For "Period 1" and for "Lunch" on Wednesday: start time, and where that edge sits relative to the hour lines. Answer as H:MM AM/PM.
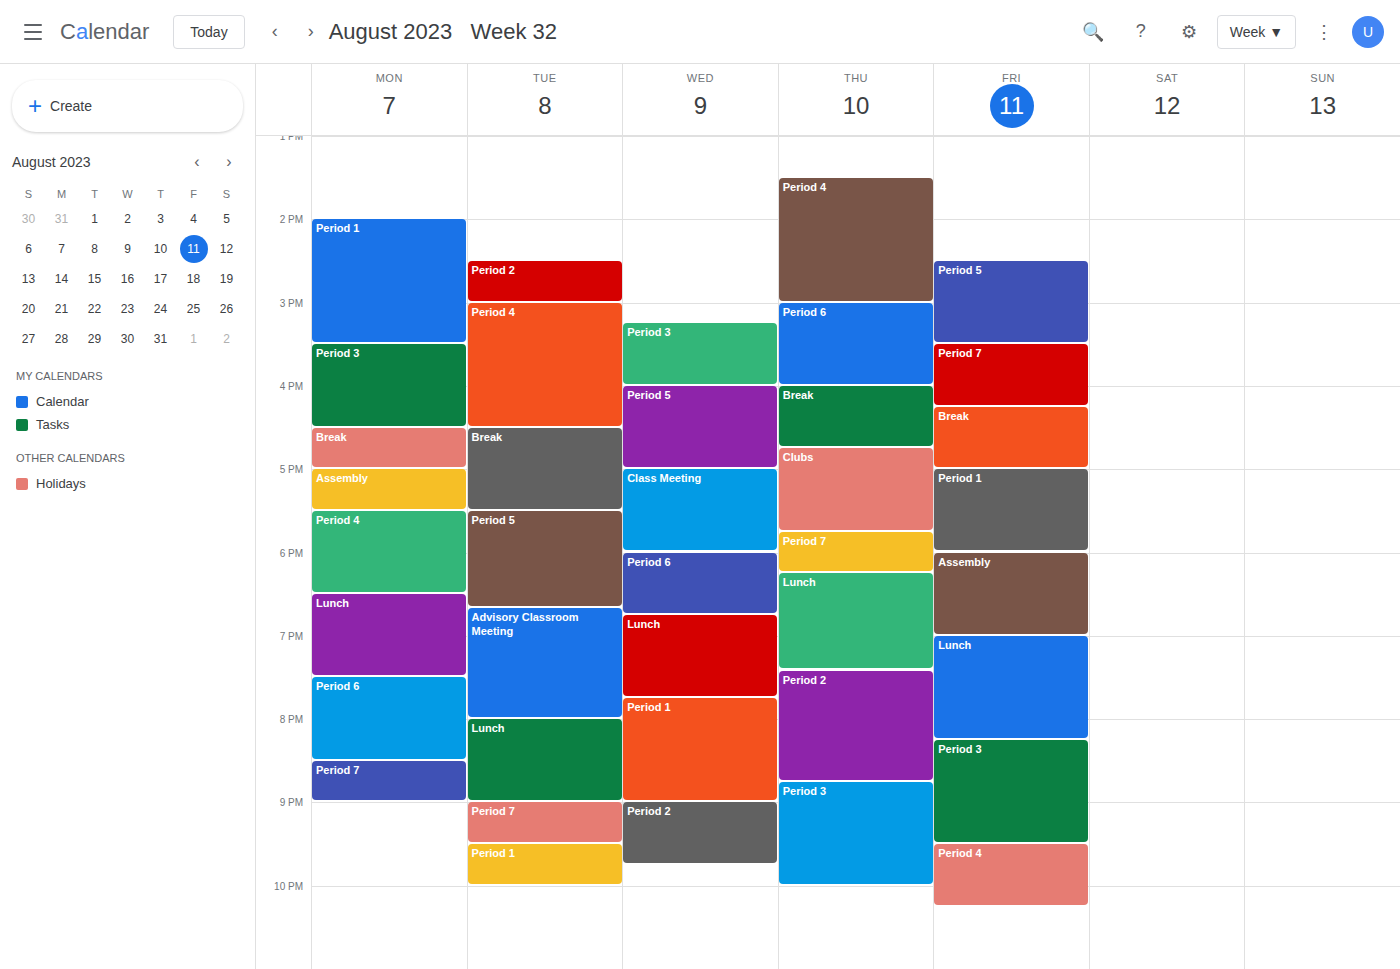
"Period 1": 7:45 PM, neither: three quarters of the way from the 7 PM line to the 8 PM line. "Lunch": 6:45 PM, neither: three quarters of the way from the 6 PM line to the 7 PM line.